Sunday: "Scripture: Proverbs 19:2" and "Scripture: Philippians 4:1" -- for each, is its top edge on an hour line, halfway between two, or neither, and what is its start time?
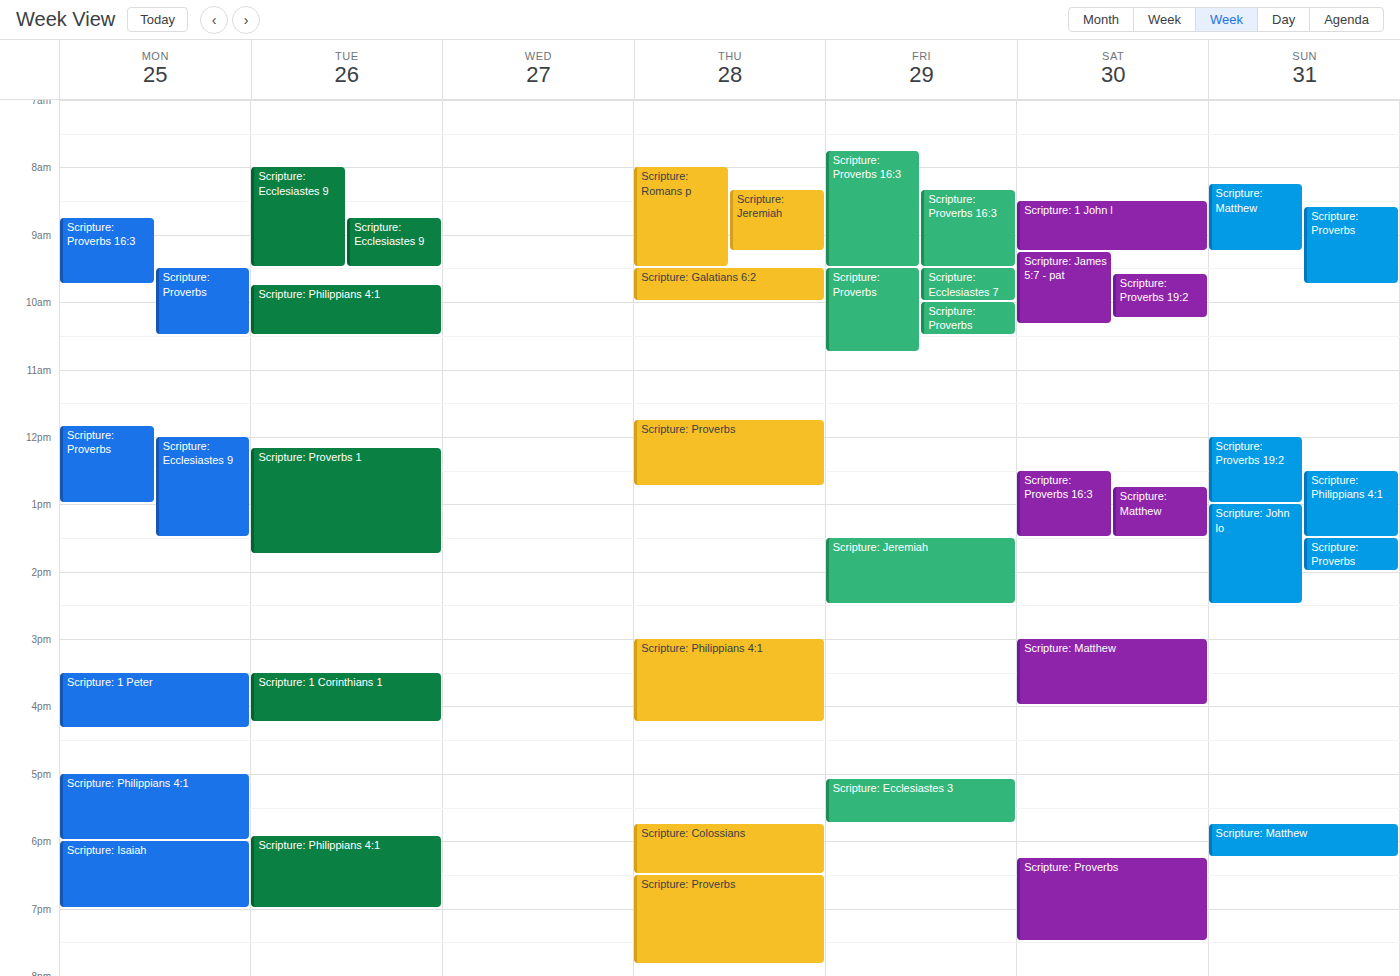
"Scripture: Proverbs 19:2": 12:00 PM, exactly on the 12 PM line. "Scripture: Philippians 4:1": 12:30 PM, halfway between the 12 PM and 1 PM lines.